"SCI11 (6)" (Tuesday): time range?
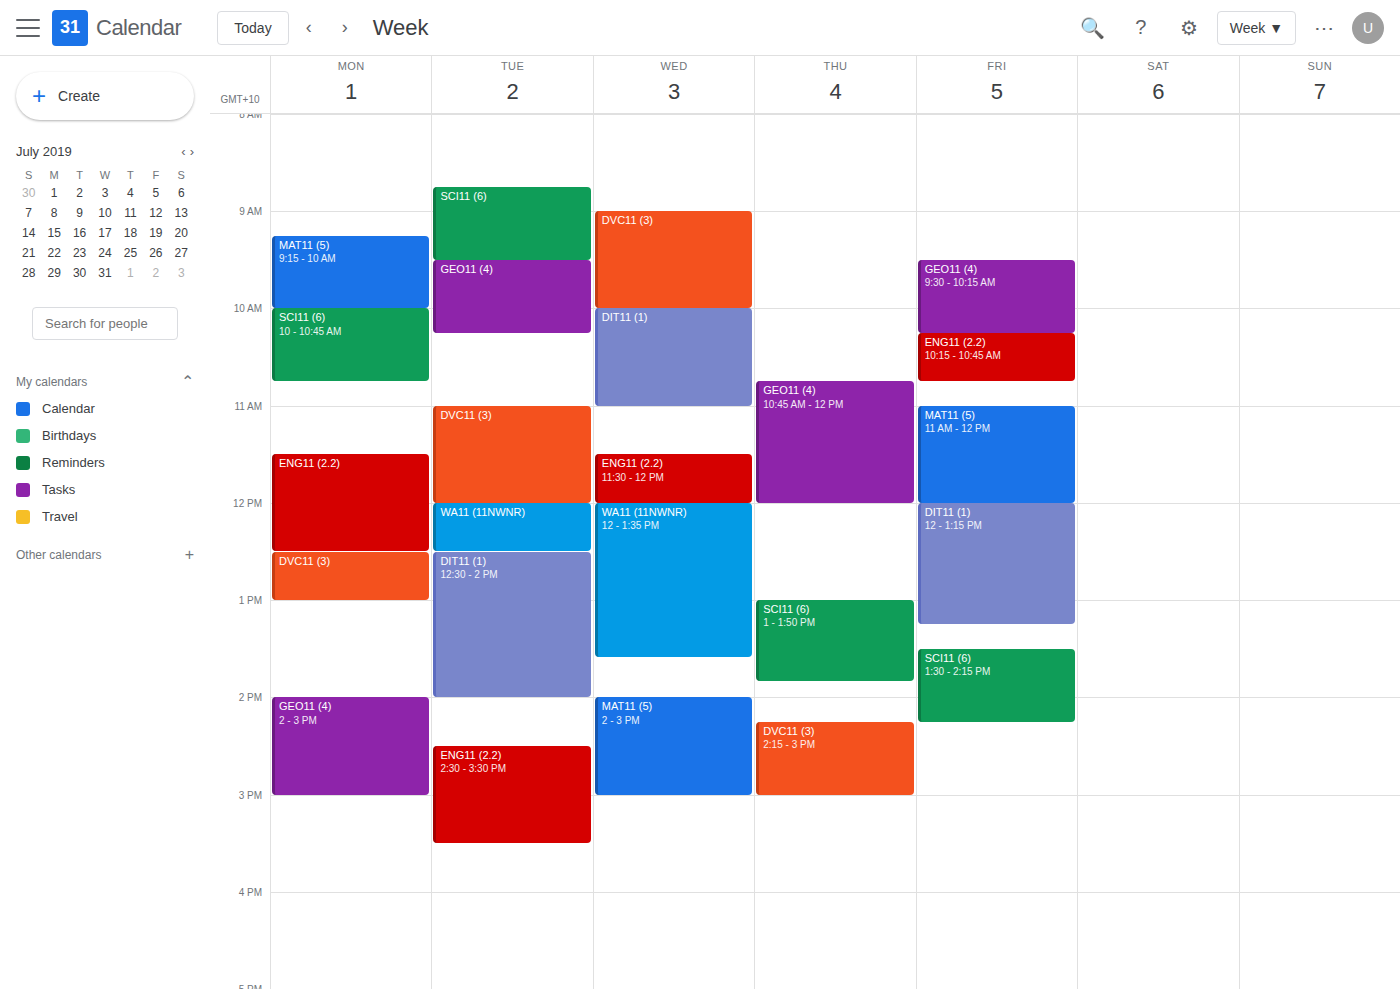
8:45 AM to 9:30 AM